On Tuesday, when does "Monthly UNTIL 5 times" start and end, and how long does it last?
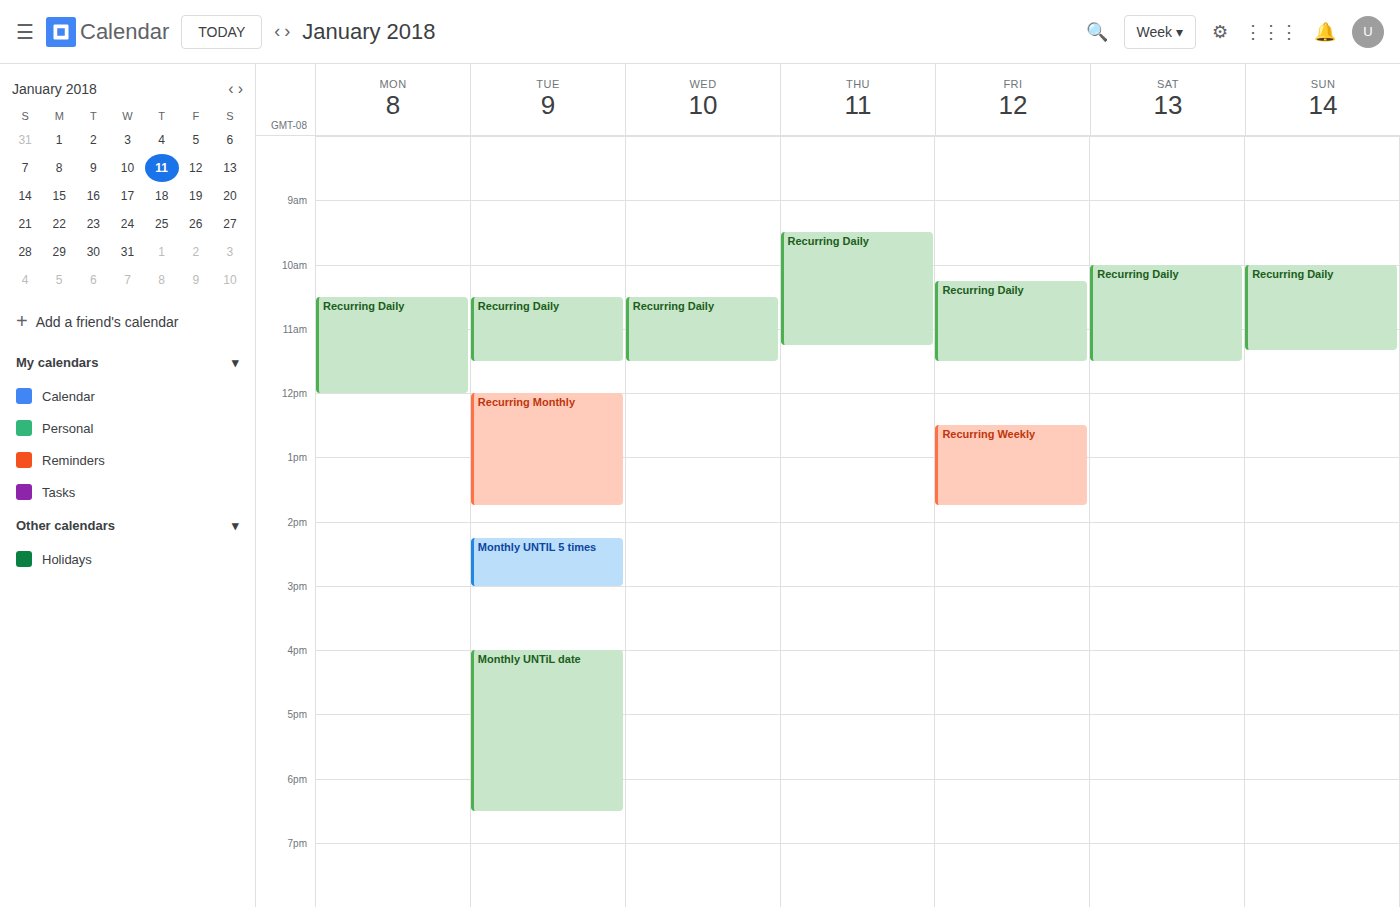
2:15 PM to 3:00 PM, 45 minutes